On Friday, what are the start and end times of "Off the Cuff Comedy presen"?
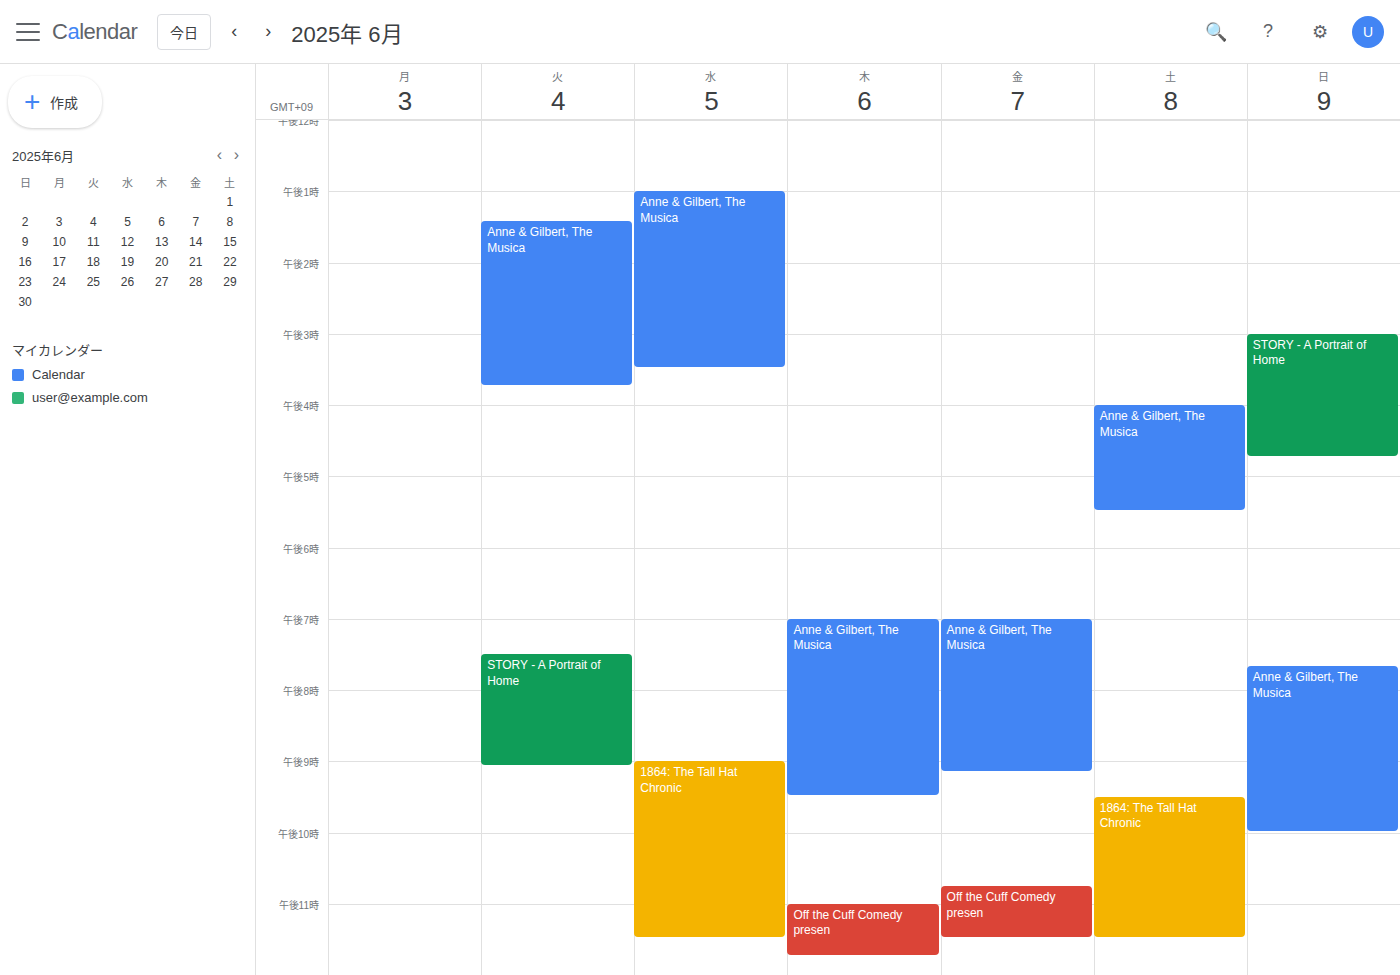
10:45 PM to 11:30 PM